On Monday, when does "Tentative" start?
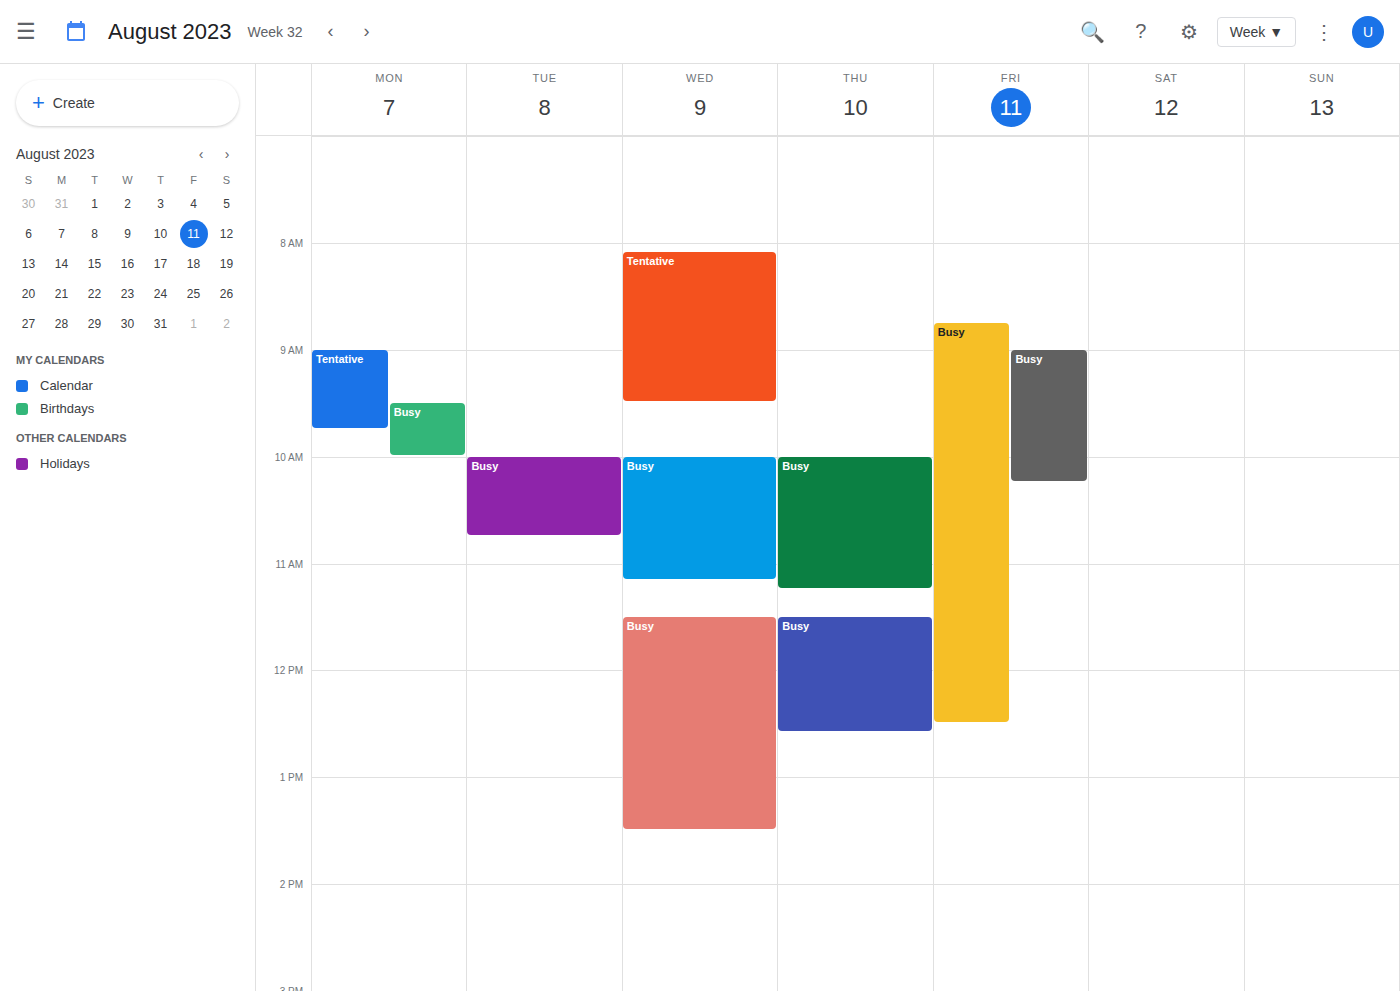
9:00 AM